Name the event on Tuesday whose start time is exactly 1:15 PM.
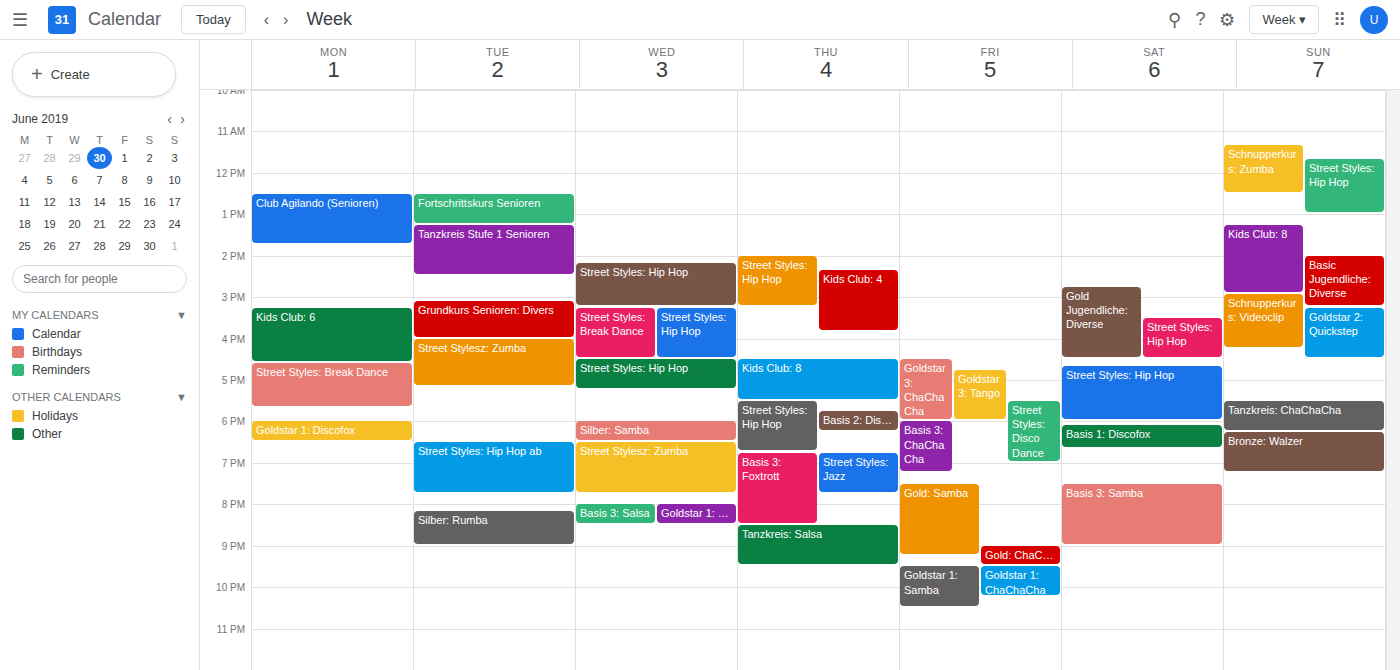
"Tanzkreis Stufe 1 Senioren"